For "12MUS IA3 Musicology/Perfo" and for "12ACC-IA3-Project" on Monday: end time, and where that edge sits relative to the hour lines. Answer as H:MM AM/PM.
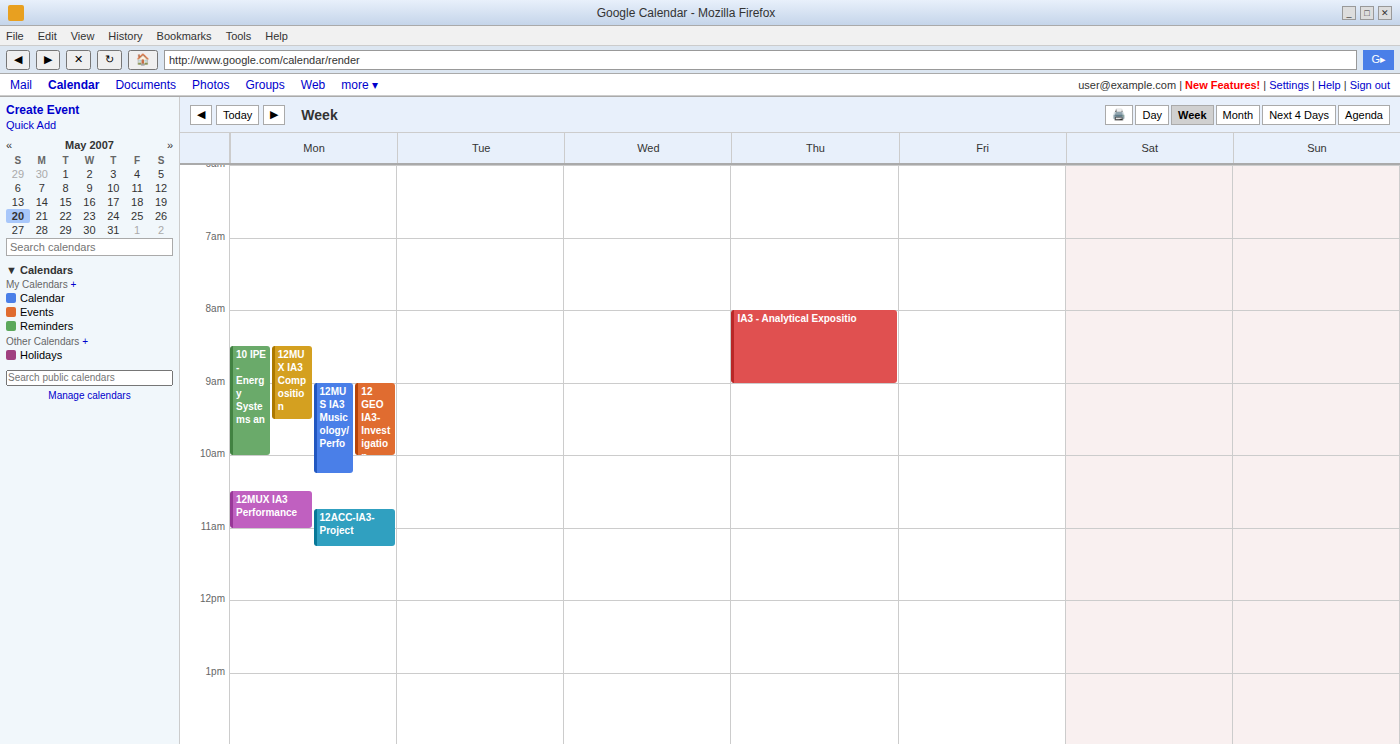
"12MUS IA3 Musicology/Perfo": 10:15 AM, neither: a quarter of the way from the 10 AM line to the 11 AM line. "12ACC-IA3-Project": 11:15 AM, neither: a quarter of the way from the 11 AM line to the 12 PM line.